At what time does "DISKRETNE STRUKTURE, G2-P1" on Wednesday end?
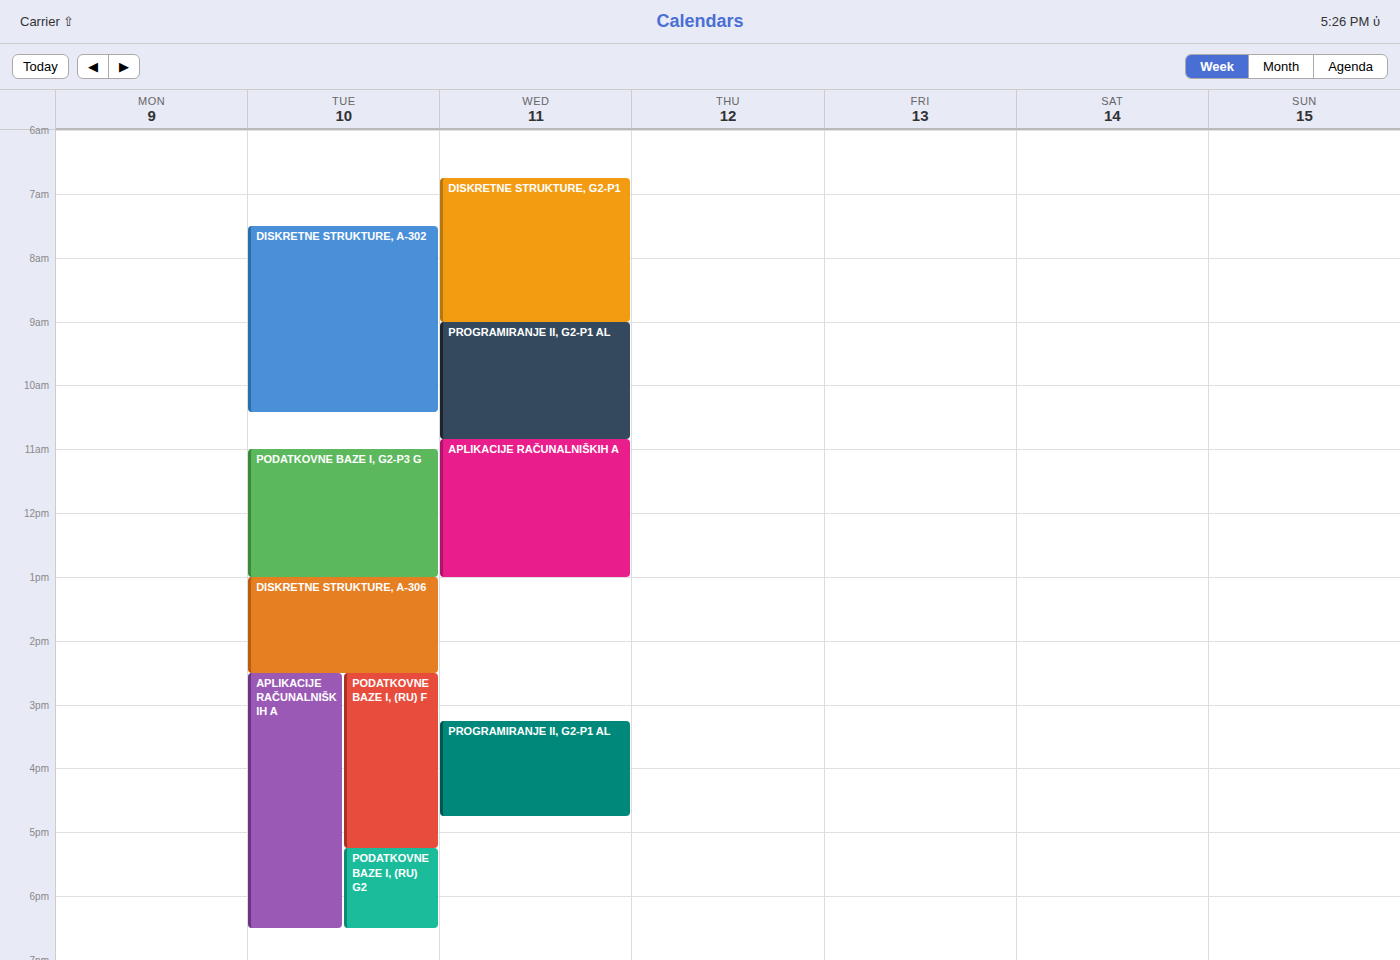
9:00 AM